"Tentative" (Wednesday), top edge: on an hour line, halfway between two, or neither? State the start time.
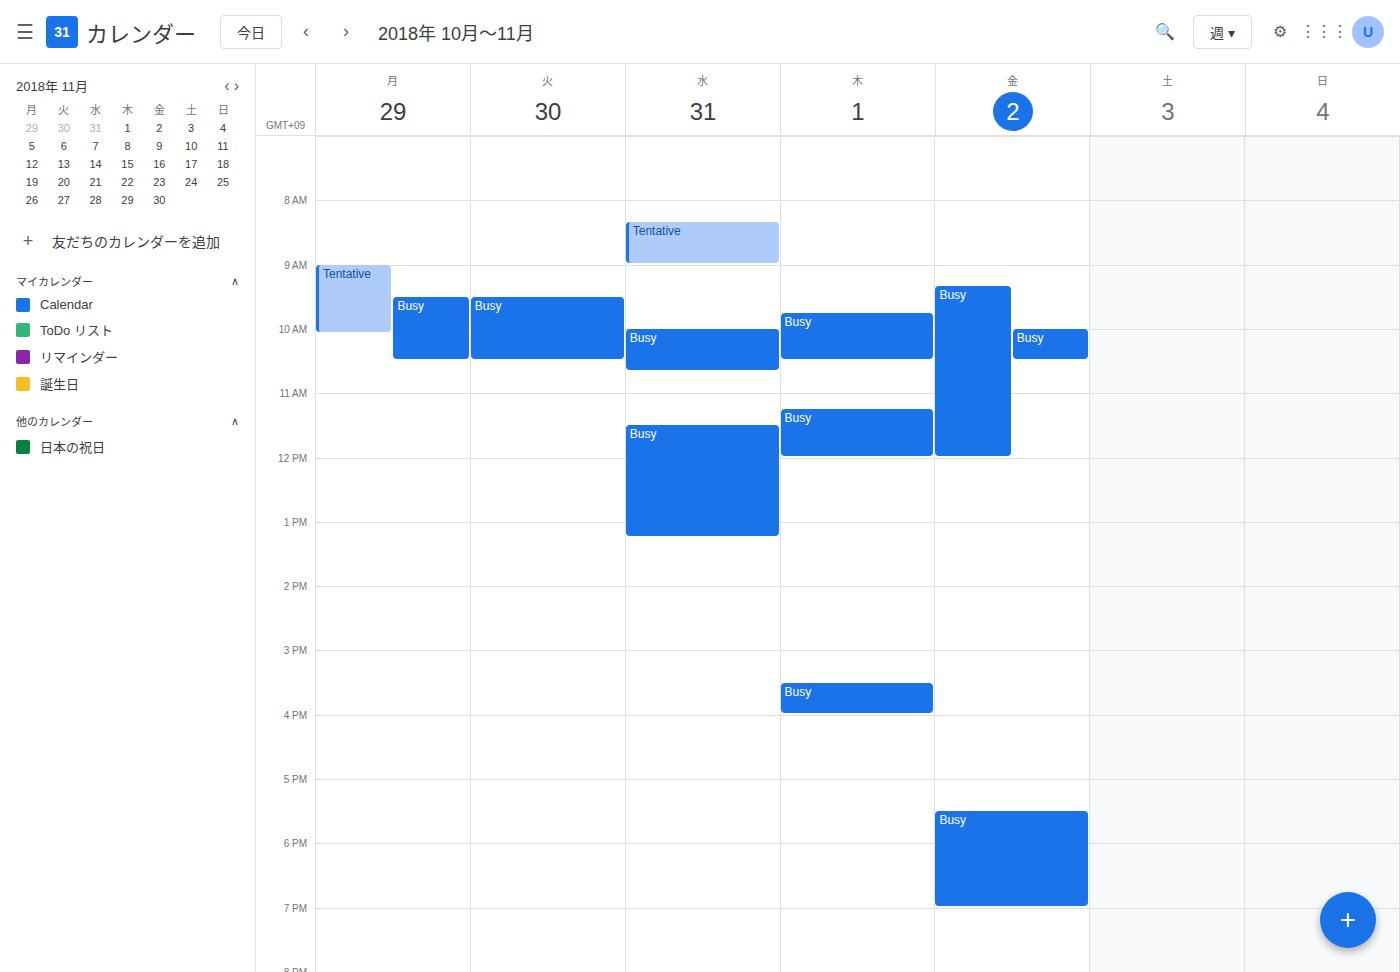
8:20 AM -- neither: 20 minutes below the 8 AM line and 40 minutes above the 9 AM line.